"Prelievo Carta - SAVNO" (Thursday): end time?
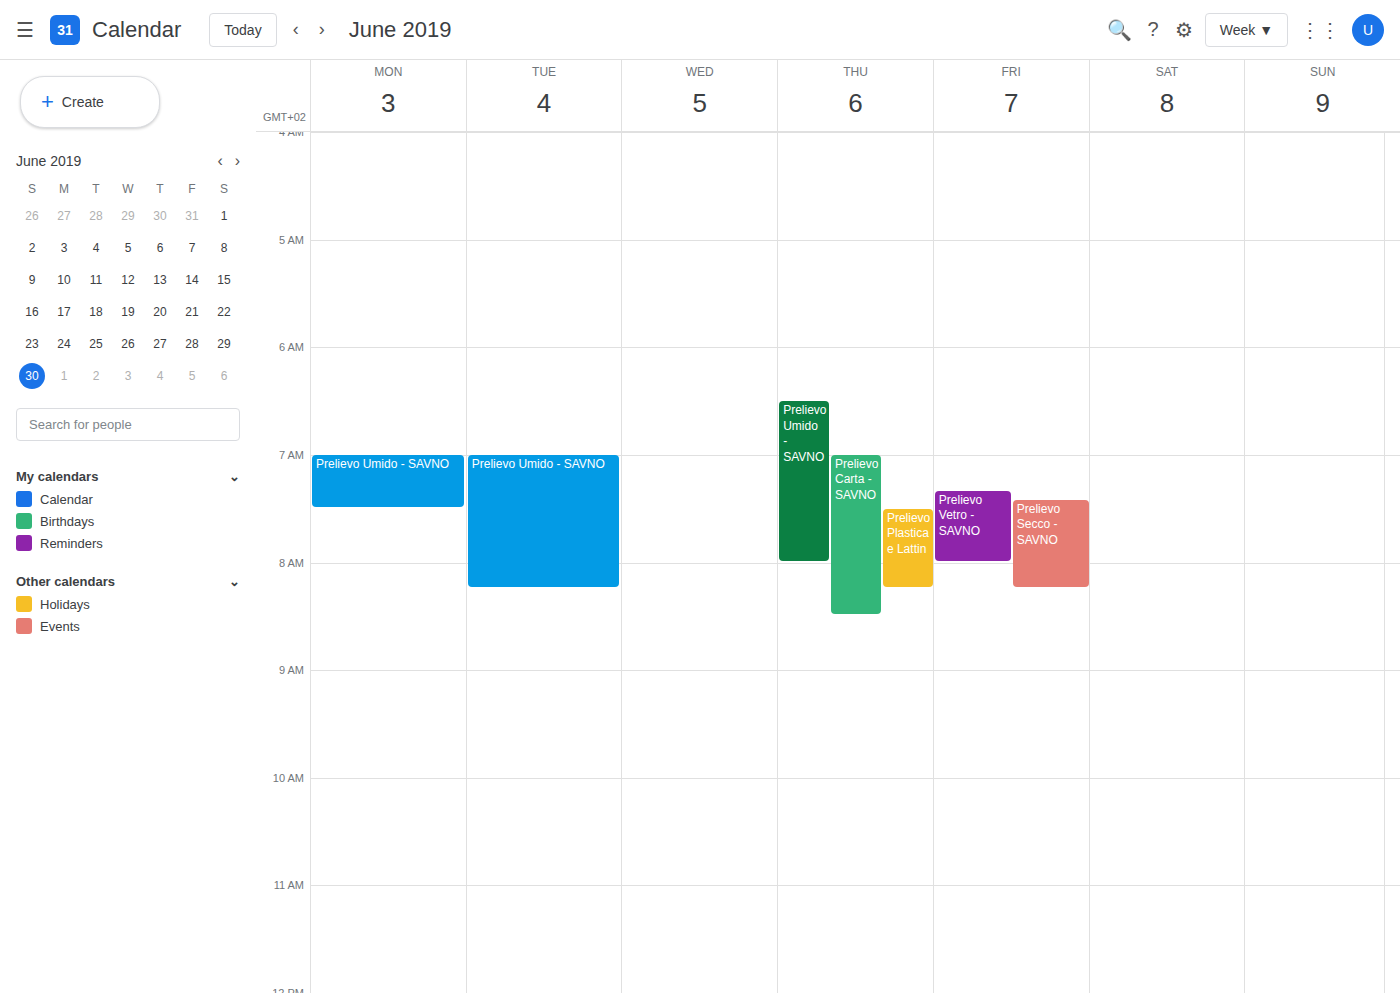
08:30